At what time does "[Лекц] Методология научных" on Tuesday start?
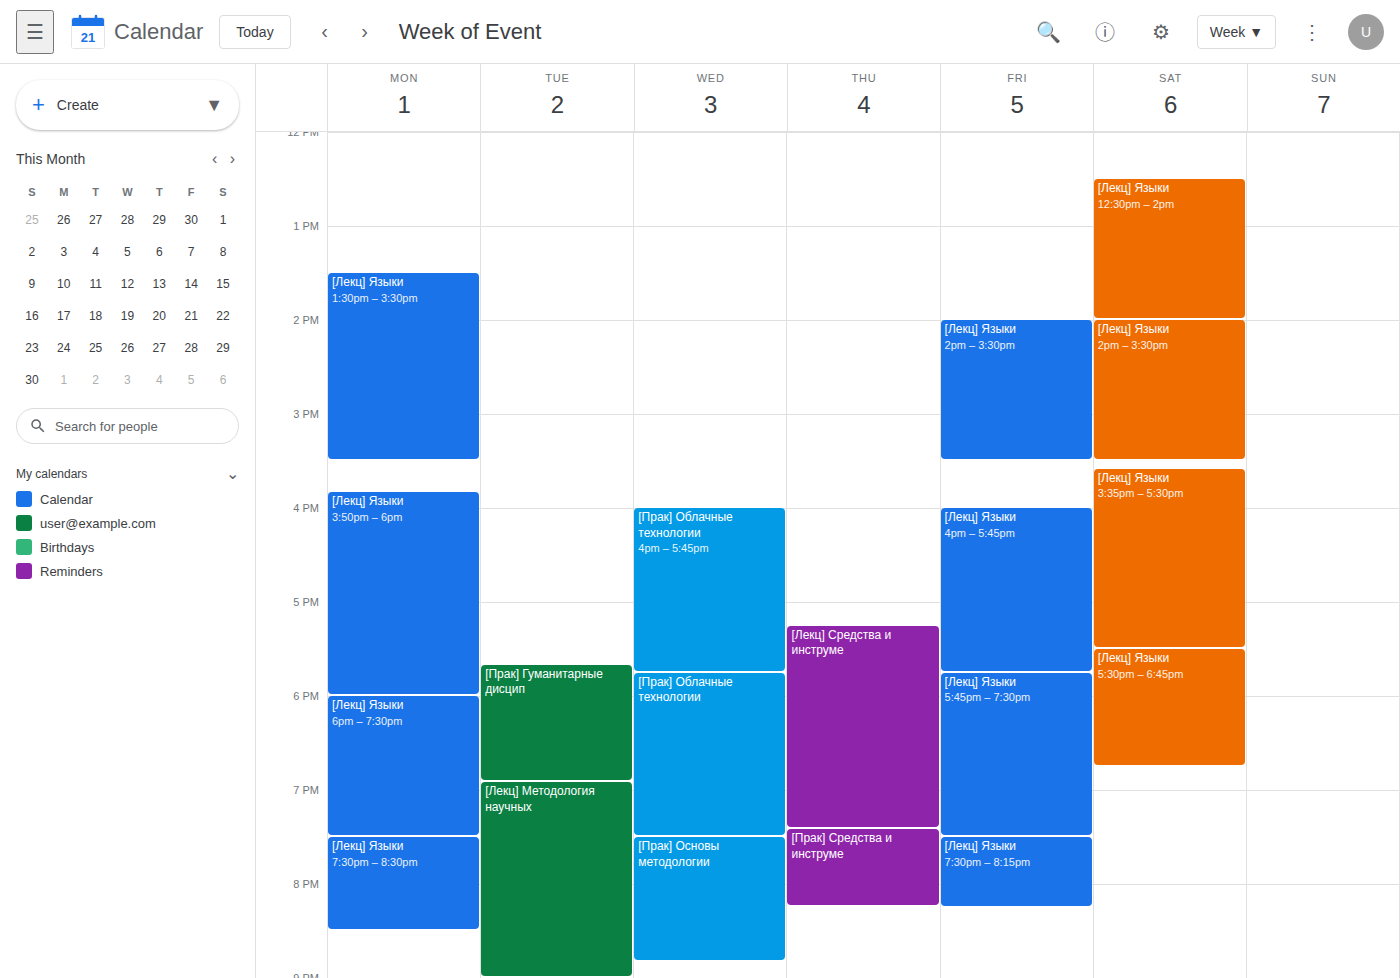
6:55 PM